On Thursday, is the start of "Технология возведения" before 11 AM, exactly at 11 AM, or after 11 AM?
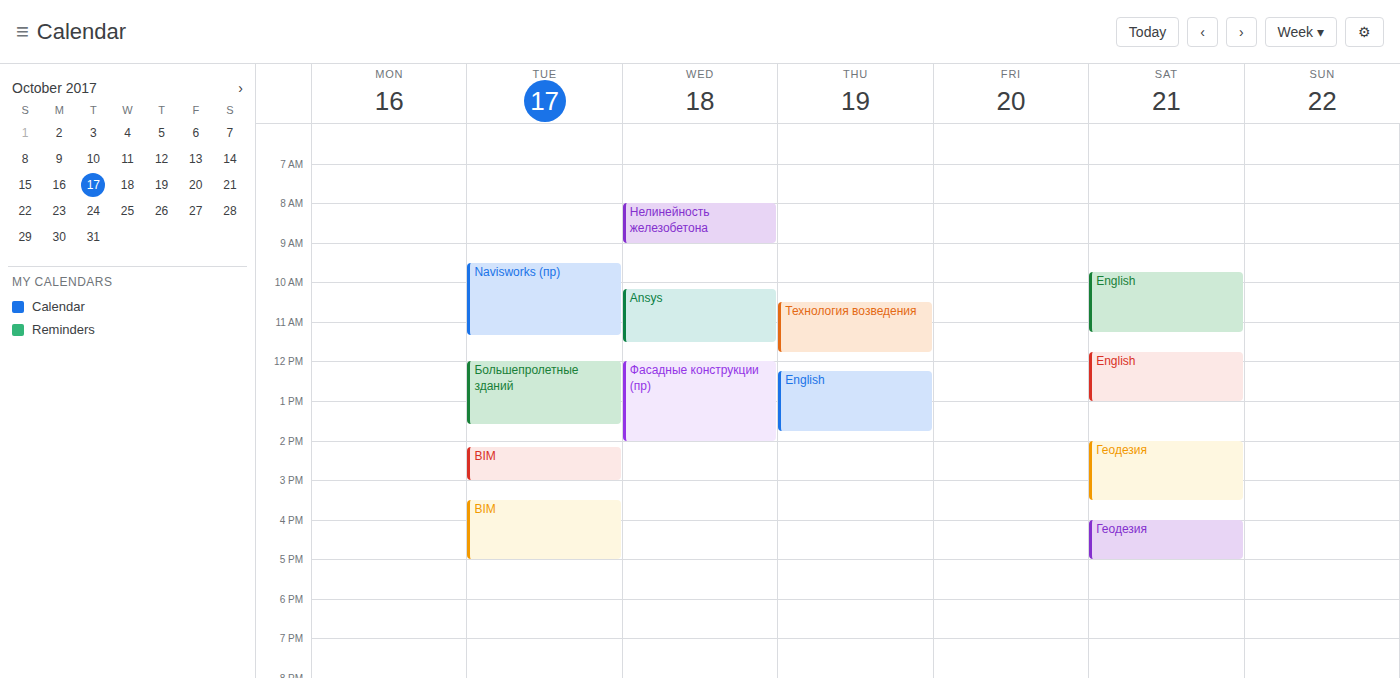
10:30 AM -- before 11 AM, 30 minutes above the 11 AM line.